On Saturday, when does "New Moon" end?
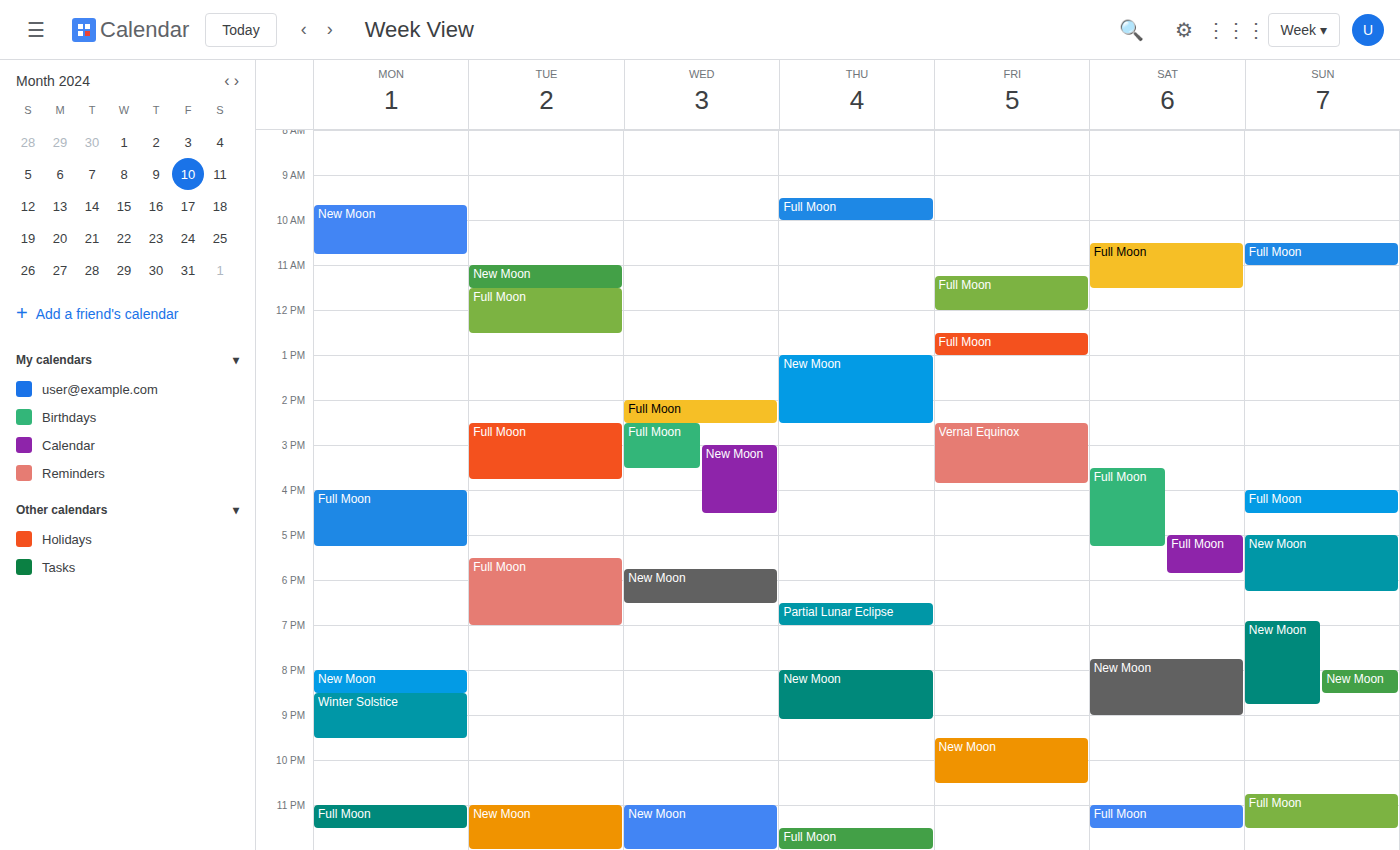
9:00 PM